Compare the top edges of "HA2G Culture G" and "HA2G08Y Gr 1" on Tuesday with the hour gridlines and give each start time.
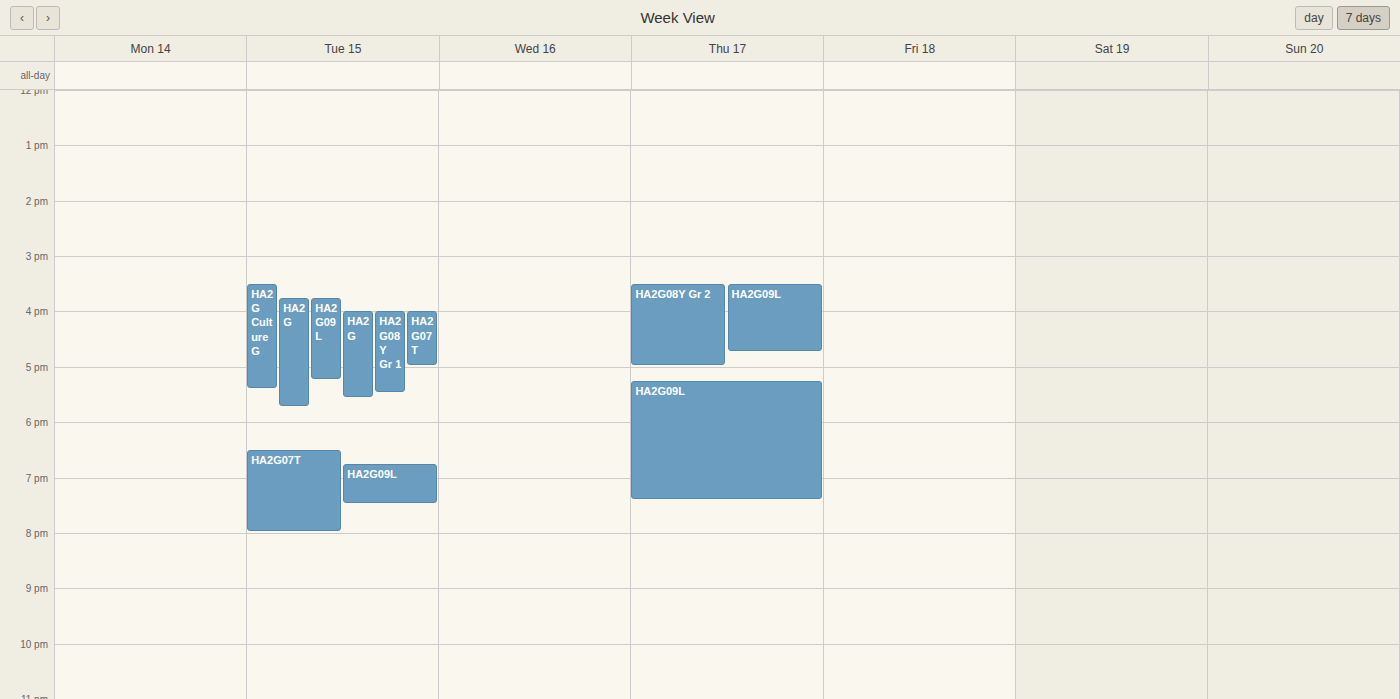
"HA2G Culture G": 3:30 PM, halfway between the 3 PM and 4 PM lines. "HA2G08Y Gr 1": 4:00 PM, exactly on the 4 PM line.